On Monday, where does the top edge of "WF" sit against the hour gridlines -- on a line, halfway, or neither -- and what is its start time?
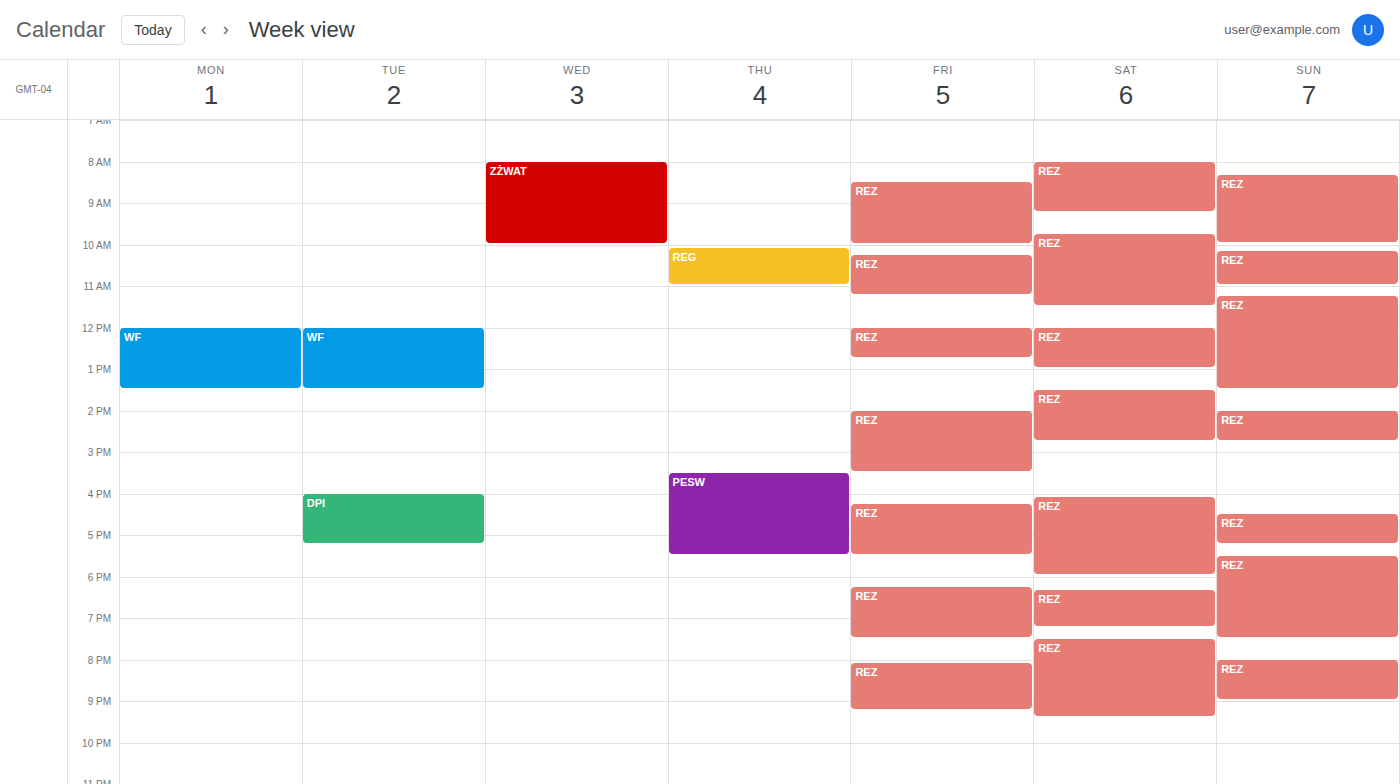
12:00 -- exactly on the 12:00 line.